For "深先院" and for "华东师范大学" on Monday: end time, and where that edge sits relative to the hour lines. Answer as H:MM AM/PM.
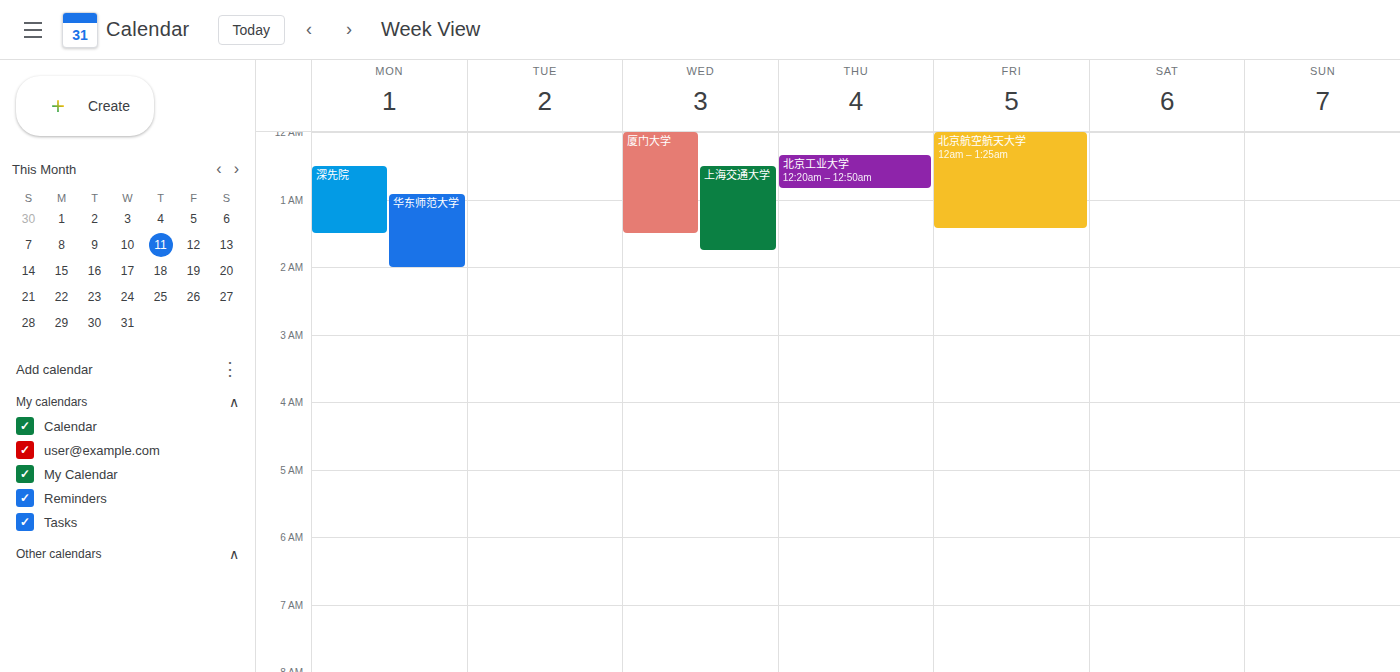
"深先院": 1:30 AM, halfway between the 1 AM and 2 AM lines. "华东师范大学": 2:00 AM, exactly on the 2 AM line.